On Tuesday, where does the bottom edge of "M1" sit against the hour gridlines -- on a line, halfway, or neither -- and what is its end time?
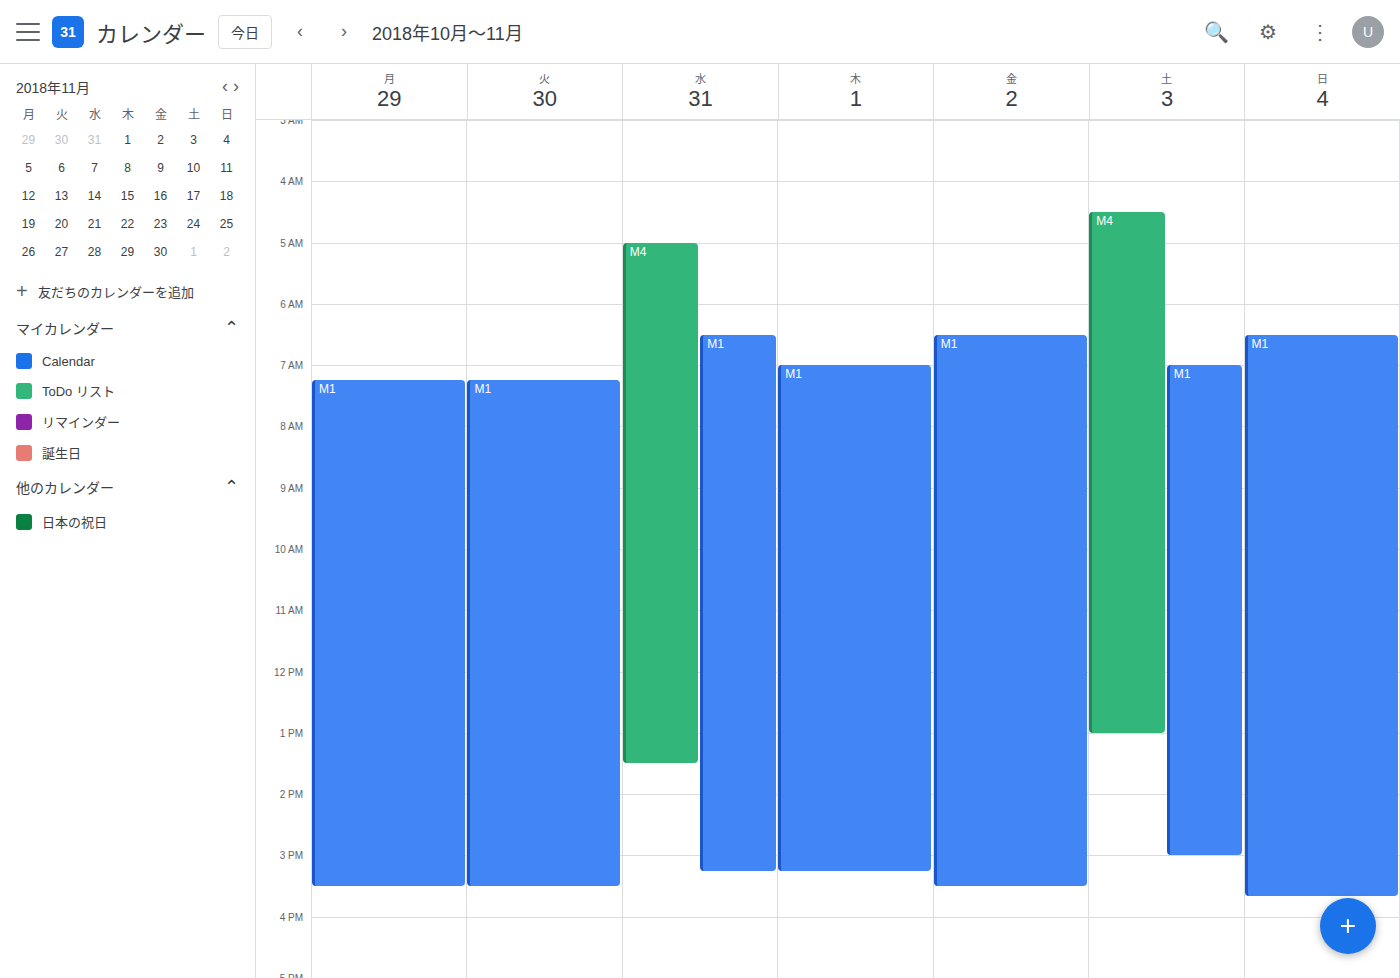
3:30 PM -- halfway between the 3 PM and 4 PM lines.